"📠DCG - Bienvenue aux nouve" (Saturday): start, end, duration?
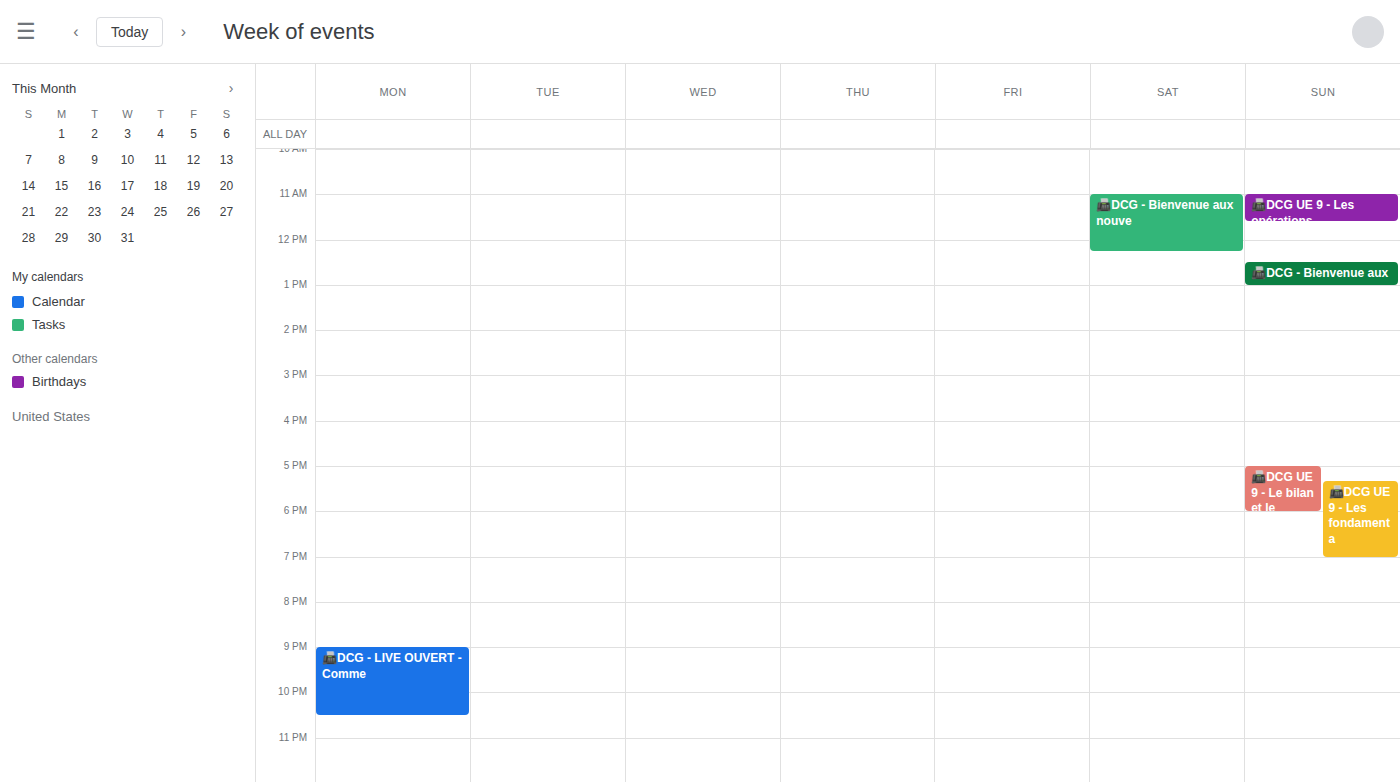
11:00 to 12:15, 1 hour 15 minutes